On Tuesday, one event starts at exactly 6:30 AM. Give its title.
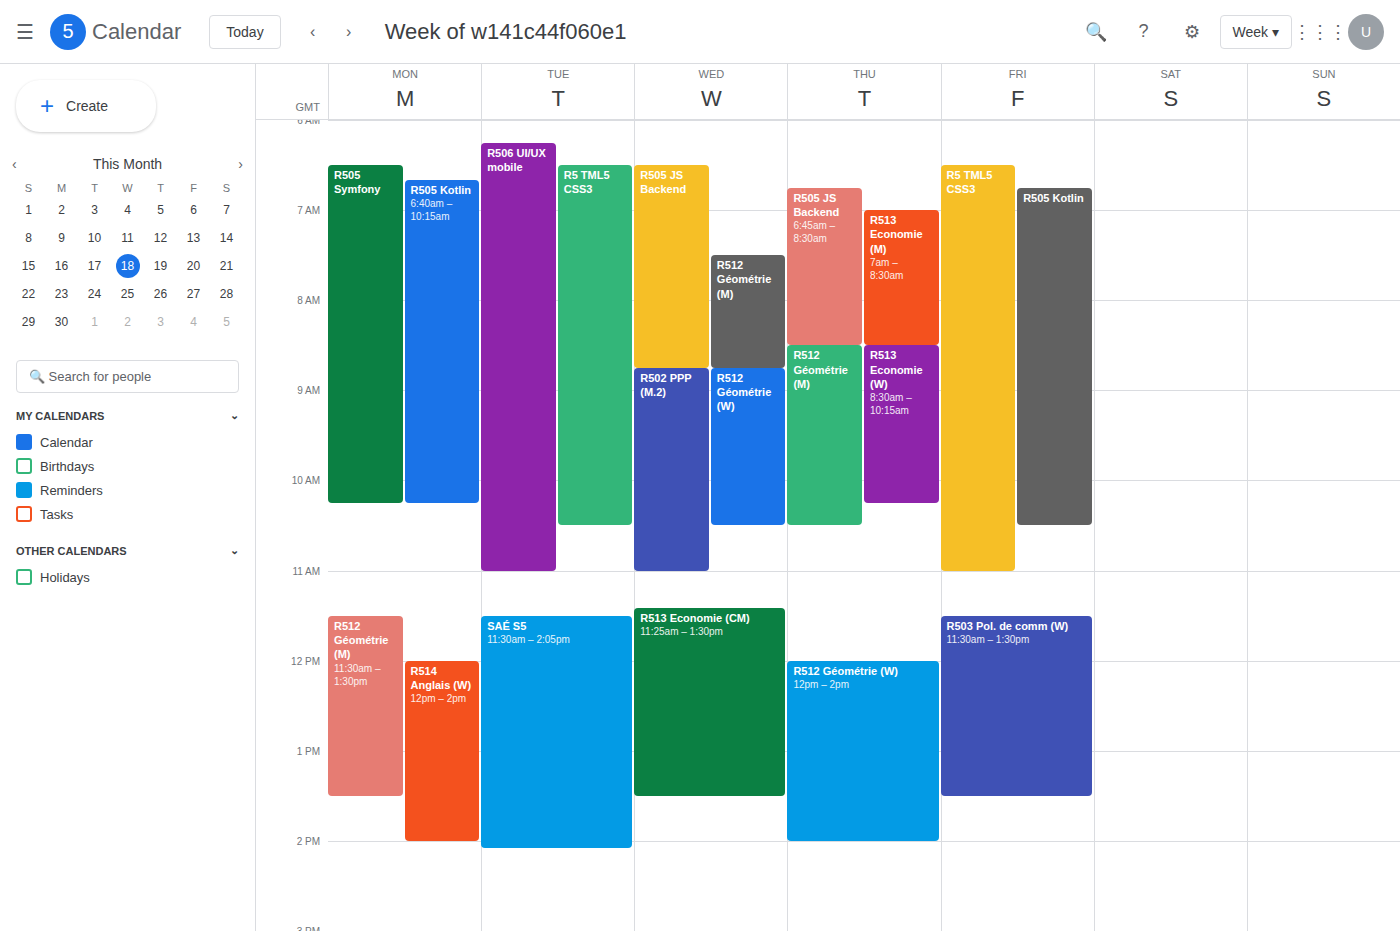
"R5 TML5 CSS3"